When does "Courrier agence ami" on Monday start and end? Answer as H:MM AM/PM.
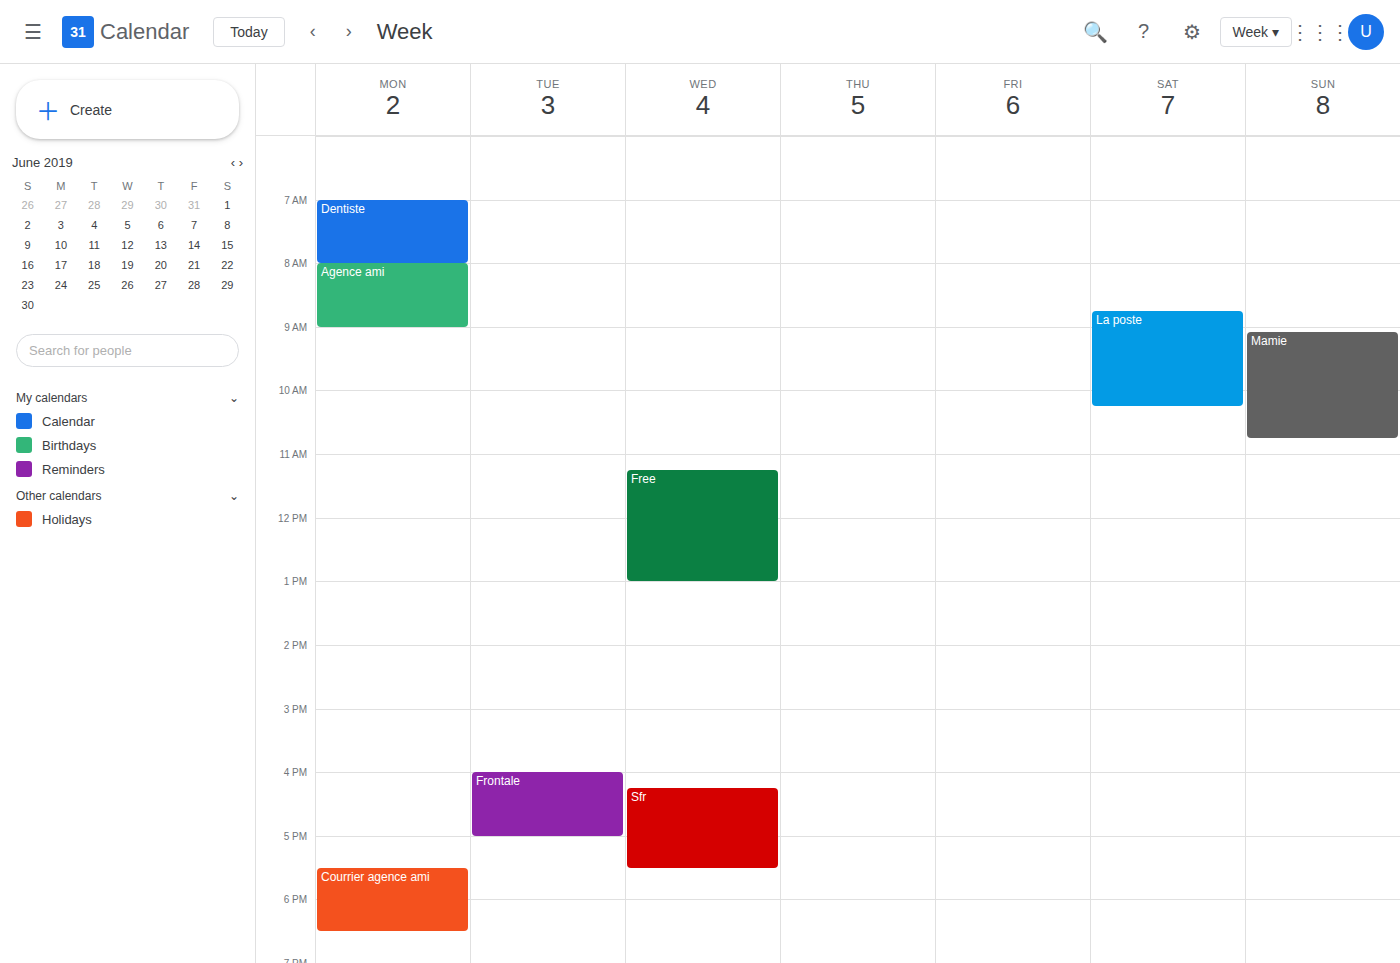
5:30 PM to 6:30 PM